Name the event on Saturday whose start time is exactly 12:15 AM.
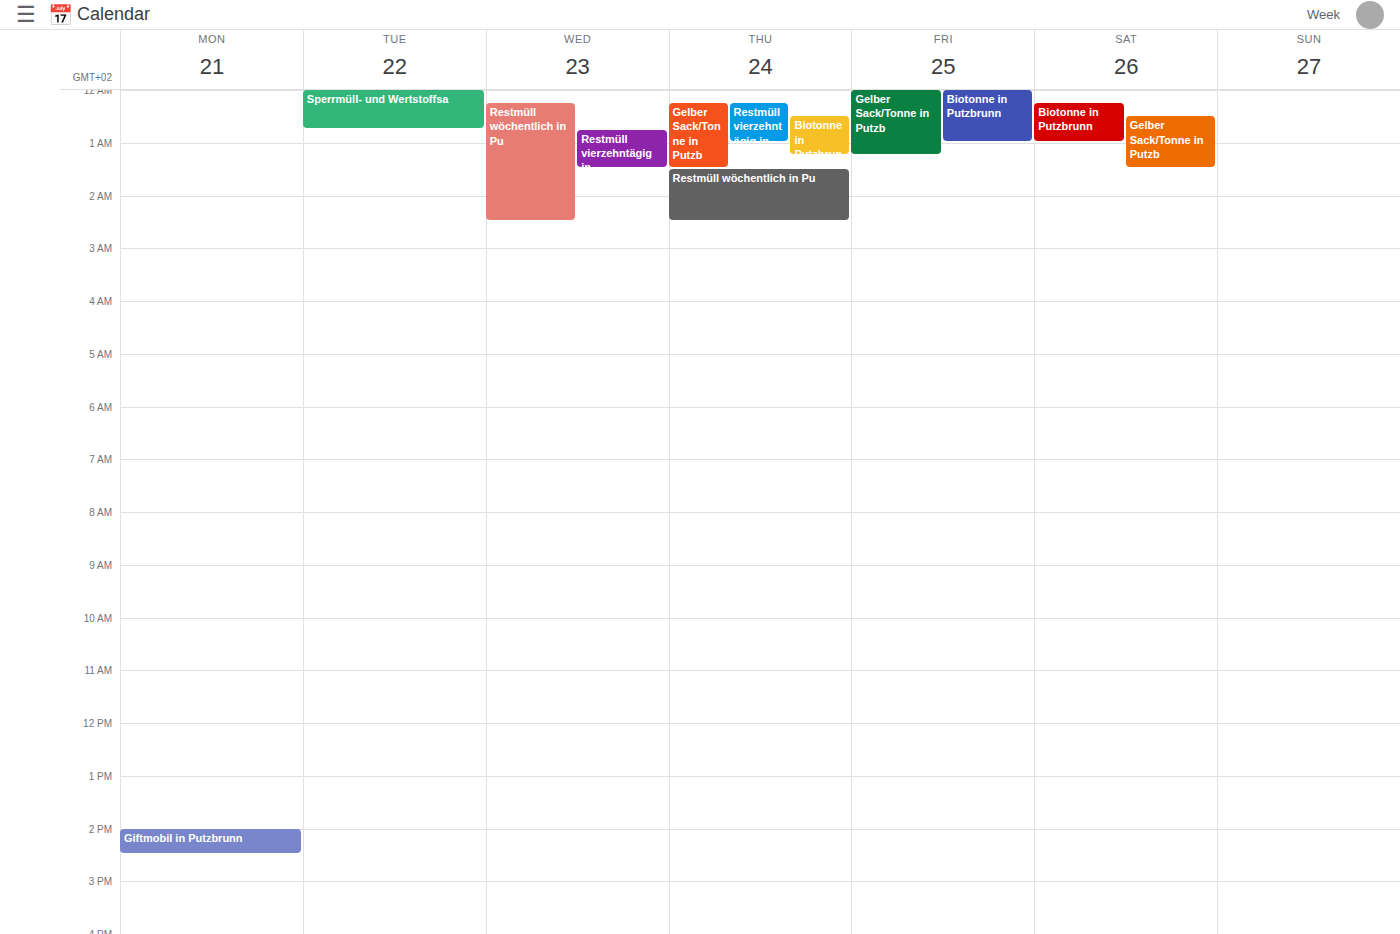
"Biotonne in Putzbrunn"